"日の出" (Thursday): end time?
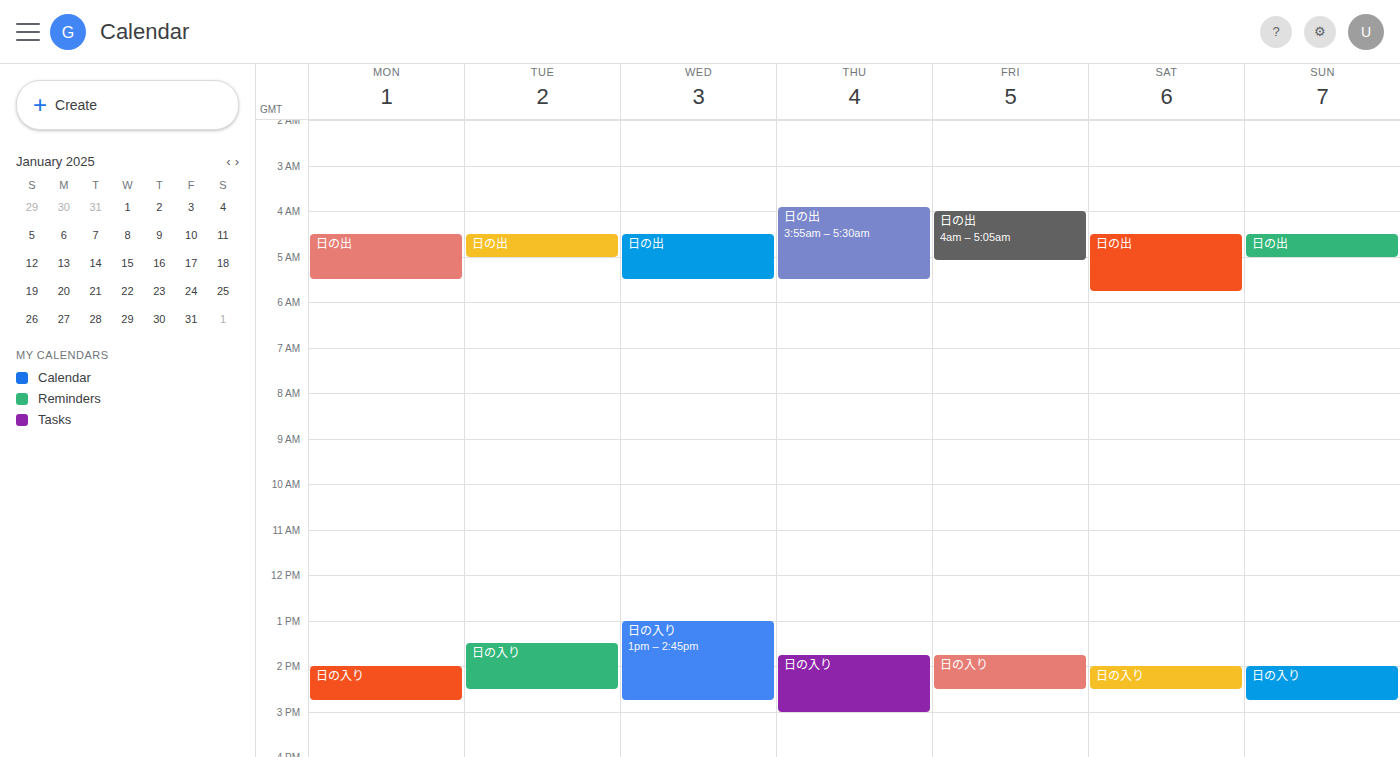
5:30 AM